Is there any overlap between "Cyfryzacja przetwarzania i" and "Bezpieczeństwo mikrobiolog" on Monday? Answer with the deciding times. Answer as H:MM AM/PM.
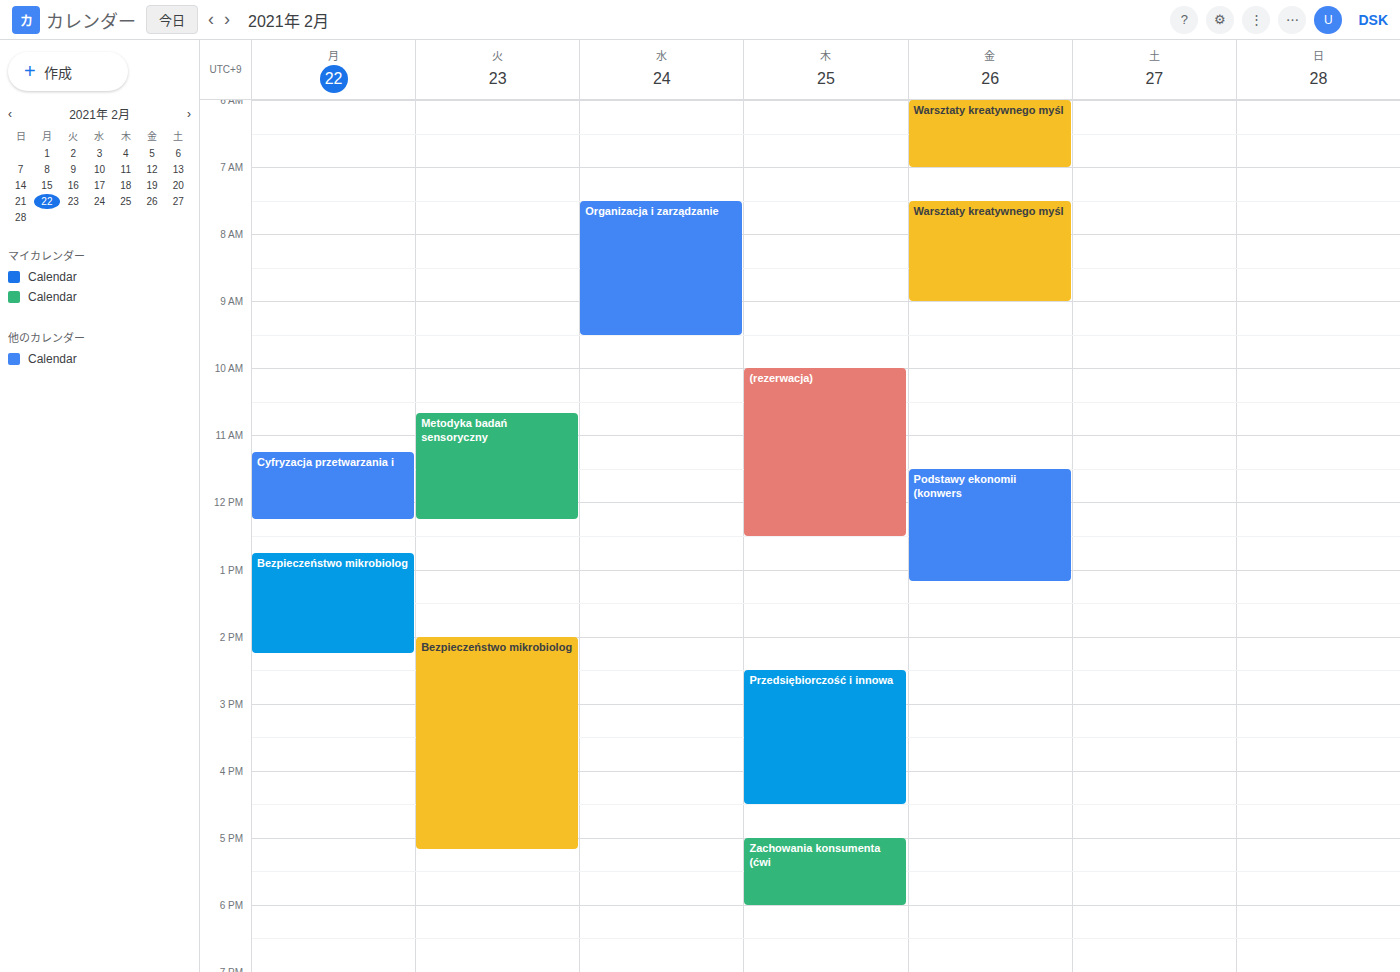
"Cyfryzacja przetwarzania i" ends at 12:15 PM and "Bezpieczeństwo mikrobiolog" starts at 12:45 PM -- no overlap.